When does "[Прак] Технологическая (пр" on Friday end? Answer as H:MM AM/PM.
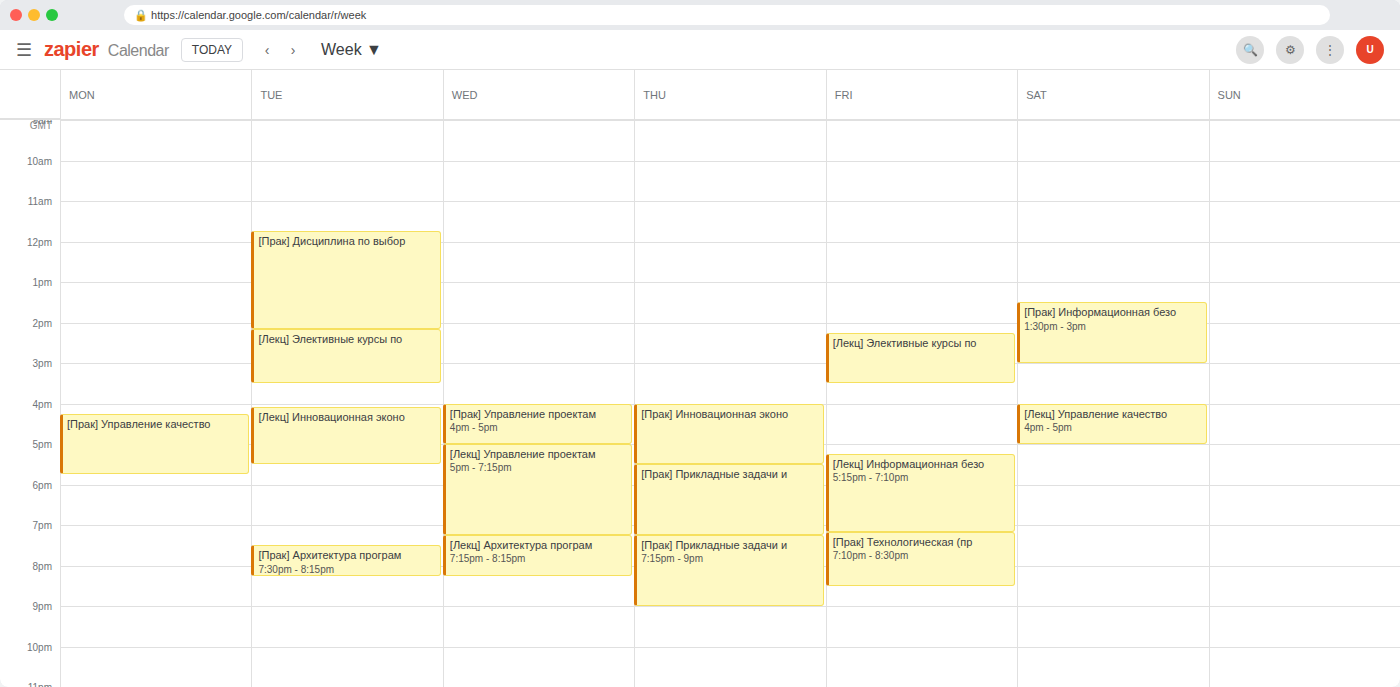
8:30 PM